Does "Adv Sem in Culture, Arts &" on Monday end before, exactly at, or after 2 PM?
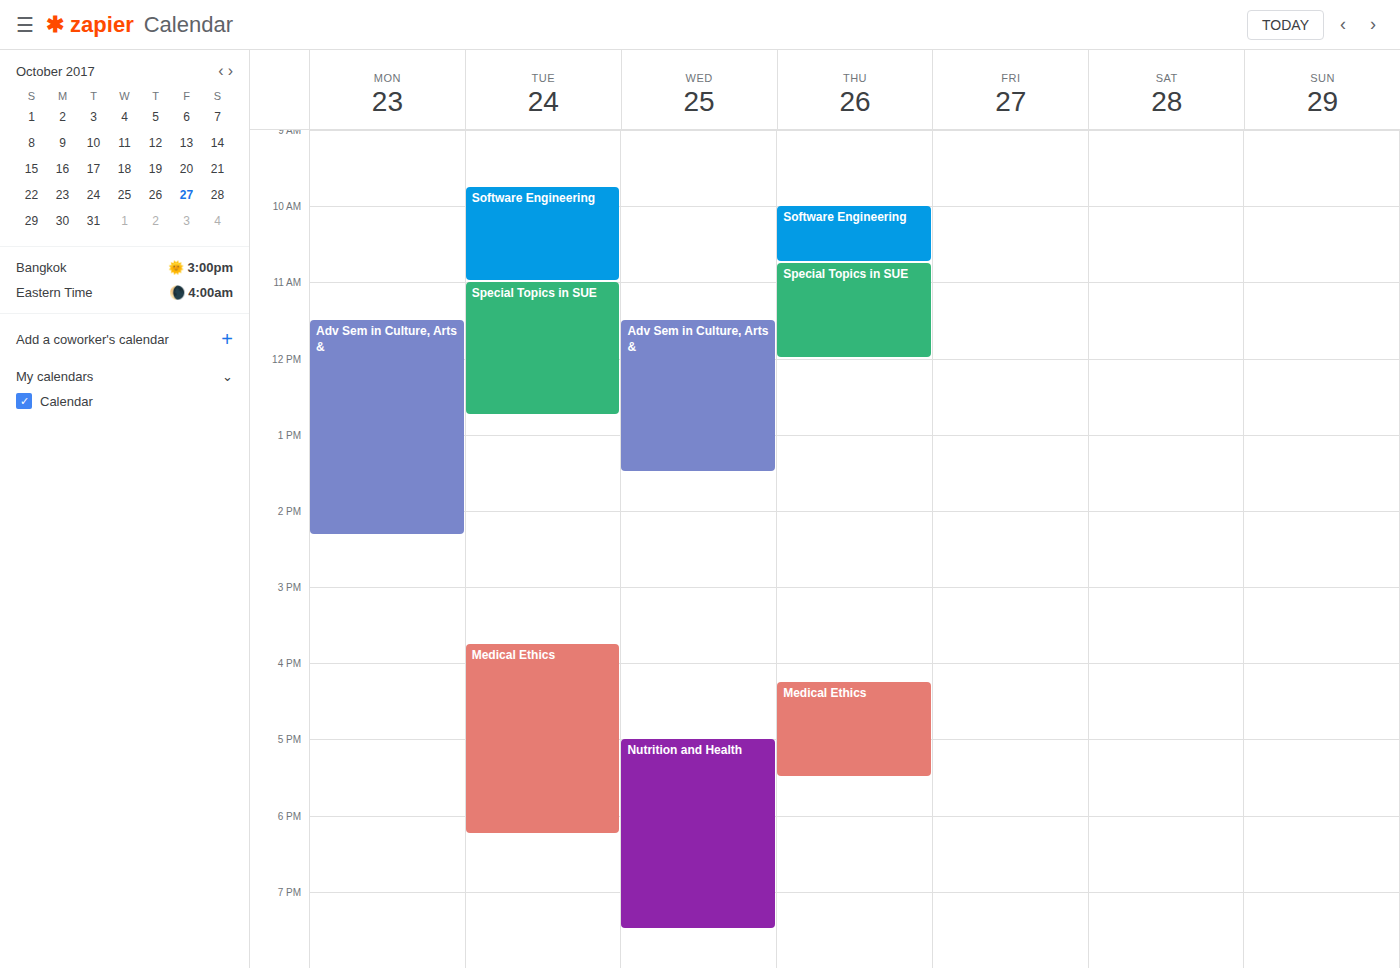
2:20 PM -- after 2 PM, 20 minutes below the 2 PM line.